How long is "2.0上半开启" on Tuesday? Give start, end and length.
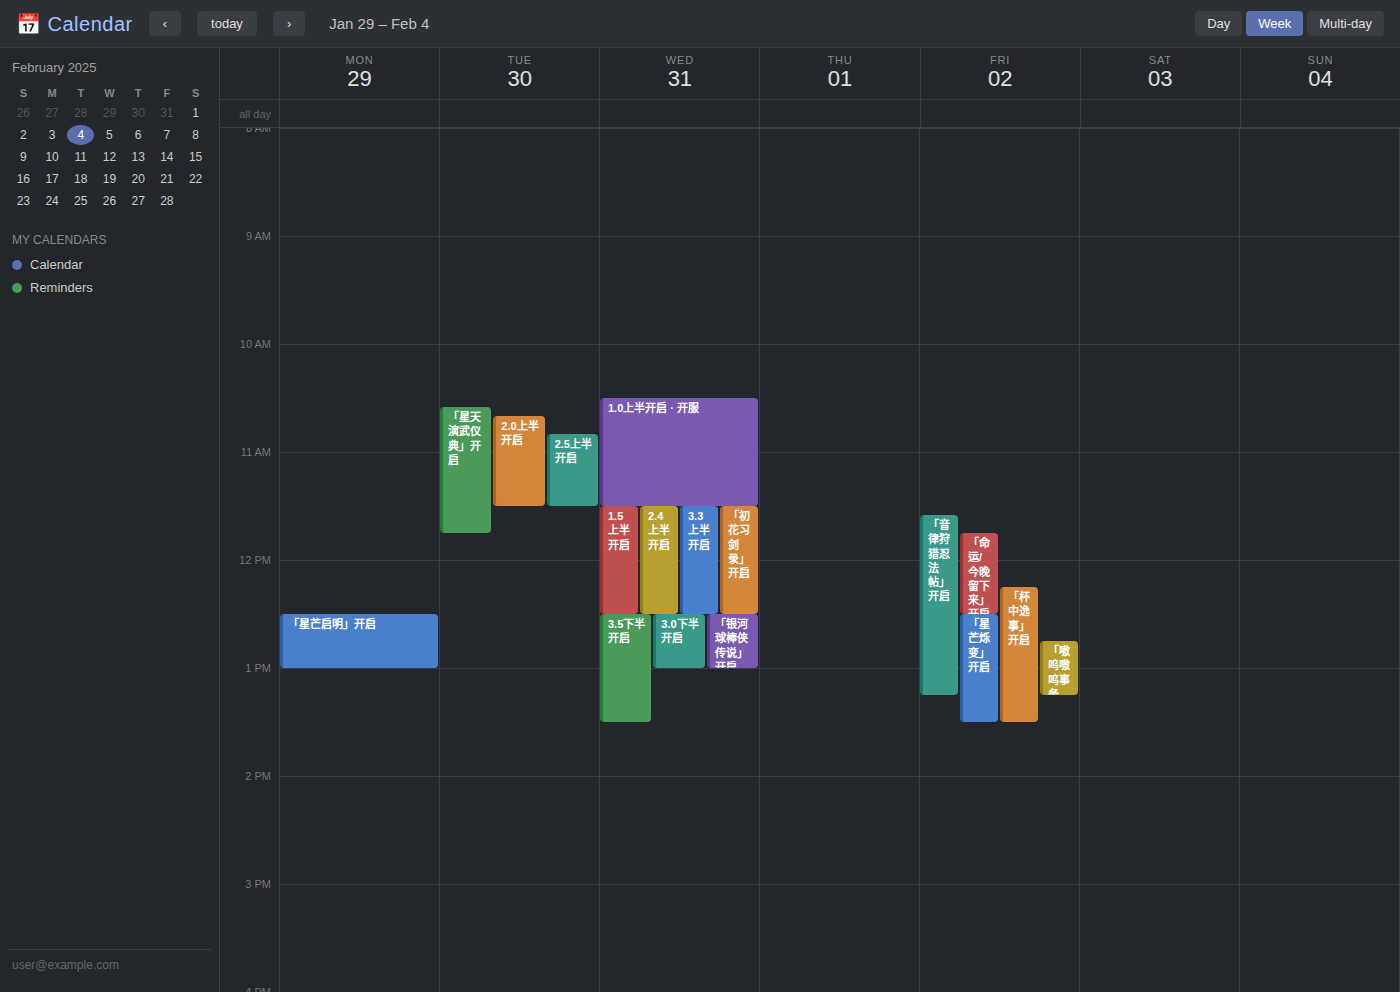
10:40 to 11:30, 50 minutes